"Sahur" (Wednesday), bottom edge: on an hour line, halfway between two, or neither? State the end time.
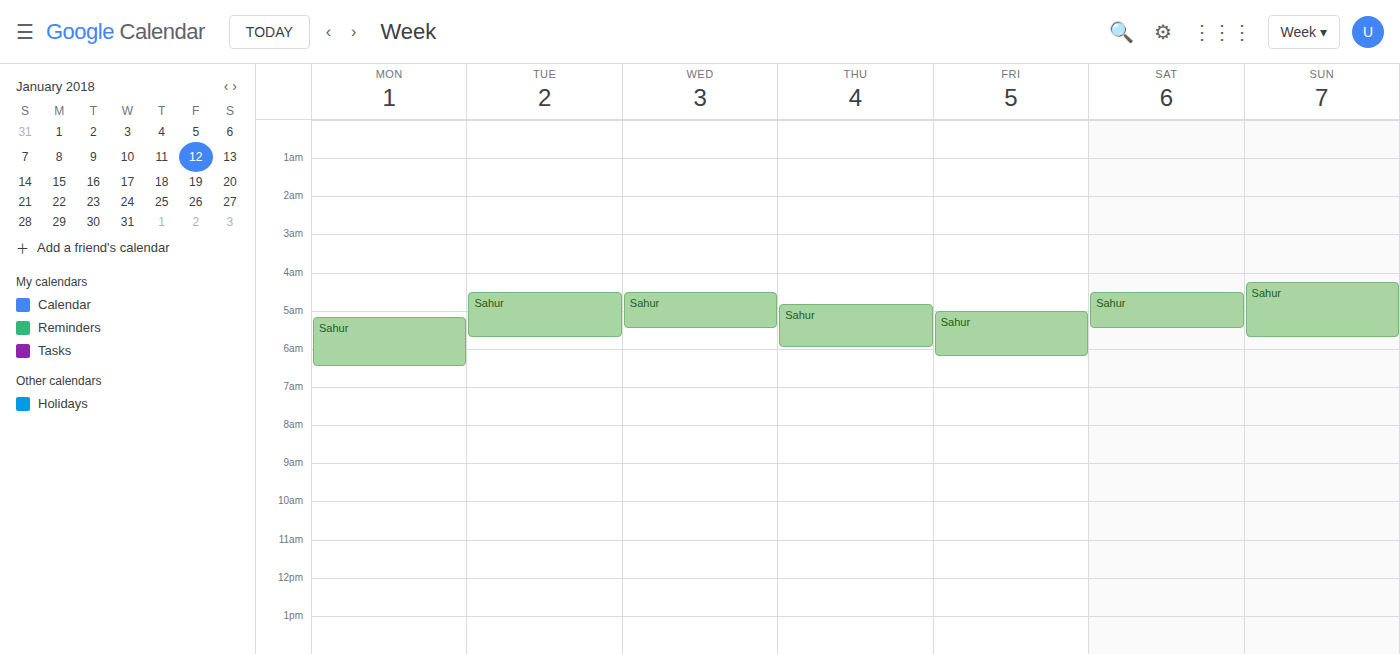
5:30 AM -- halfway between the 5 AM and 6 AM lines.